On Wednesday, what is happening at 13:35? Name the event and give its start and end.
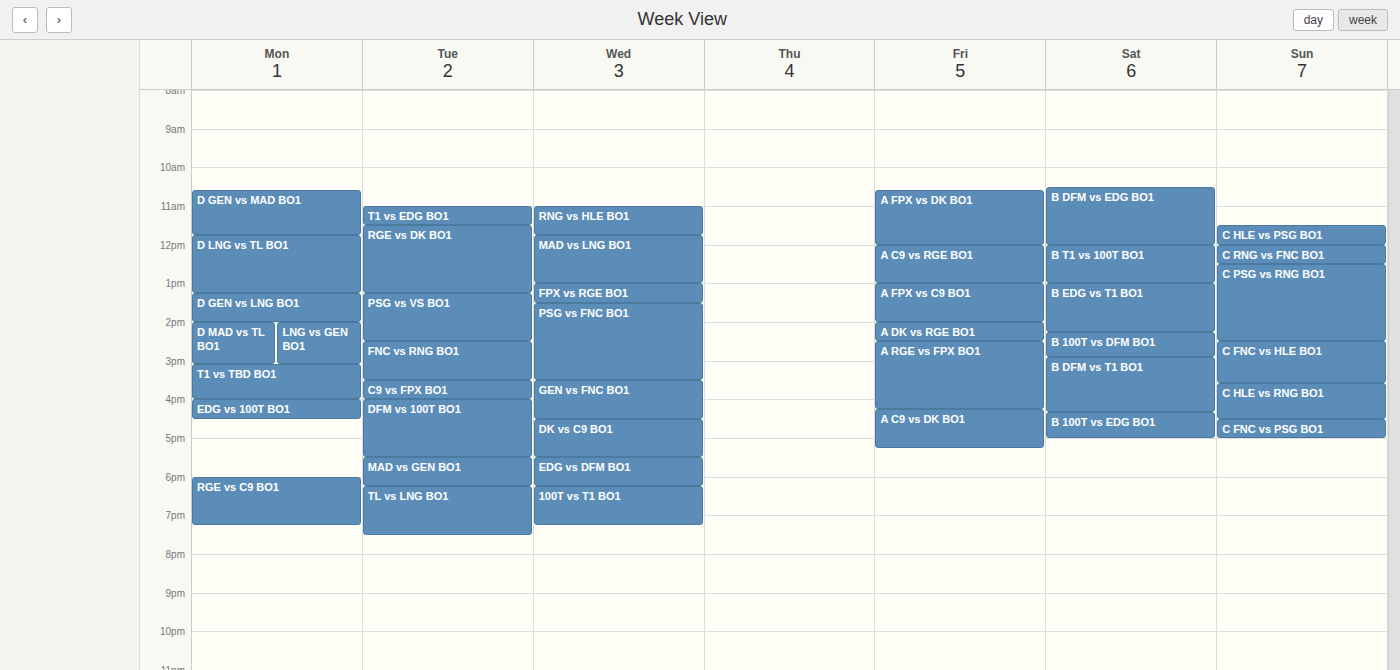
"PSG vs FNC BO1", 13:30 to 15:30